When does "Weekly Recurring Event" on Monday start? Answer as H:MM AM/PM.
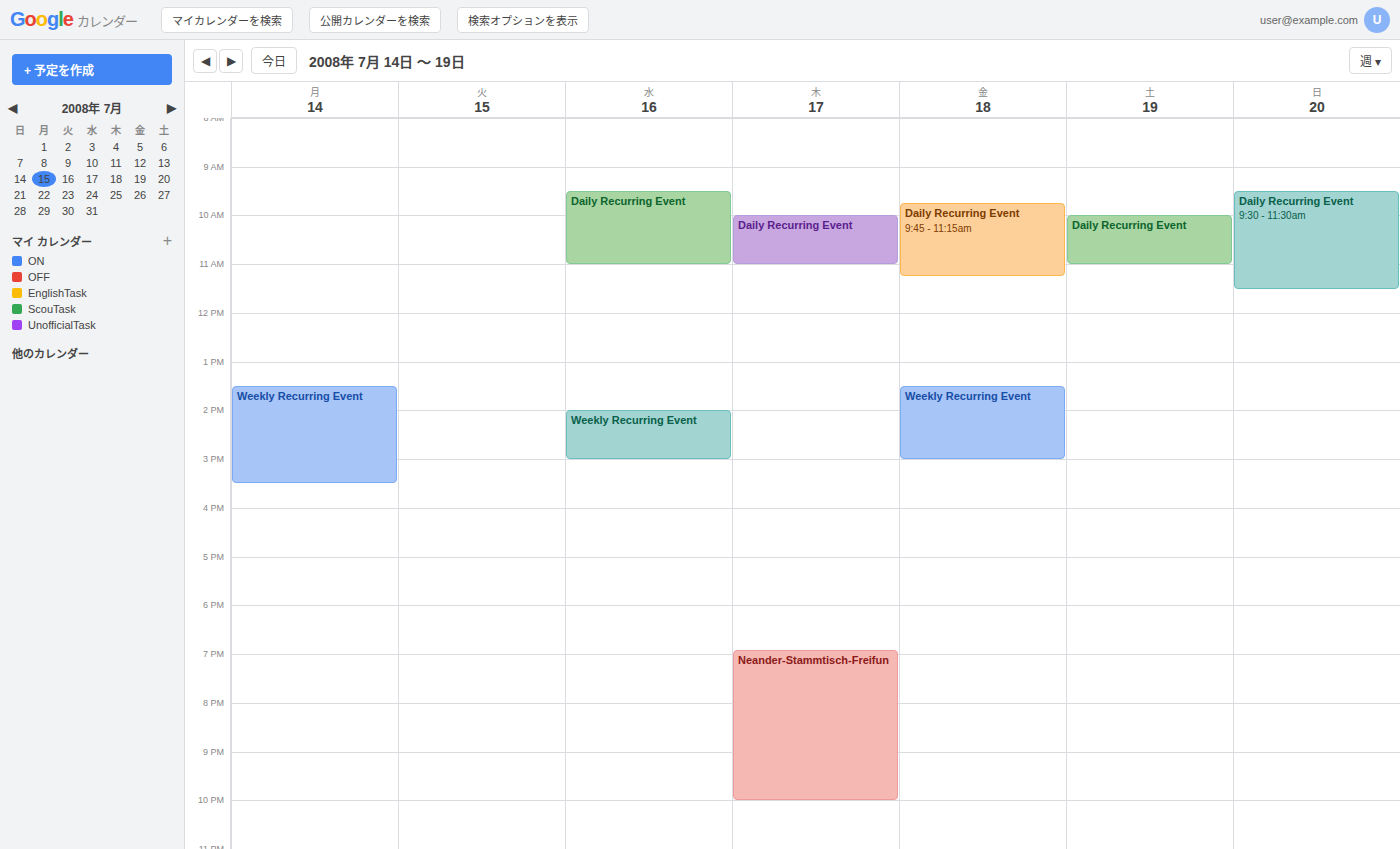
1:30 PM